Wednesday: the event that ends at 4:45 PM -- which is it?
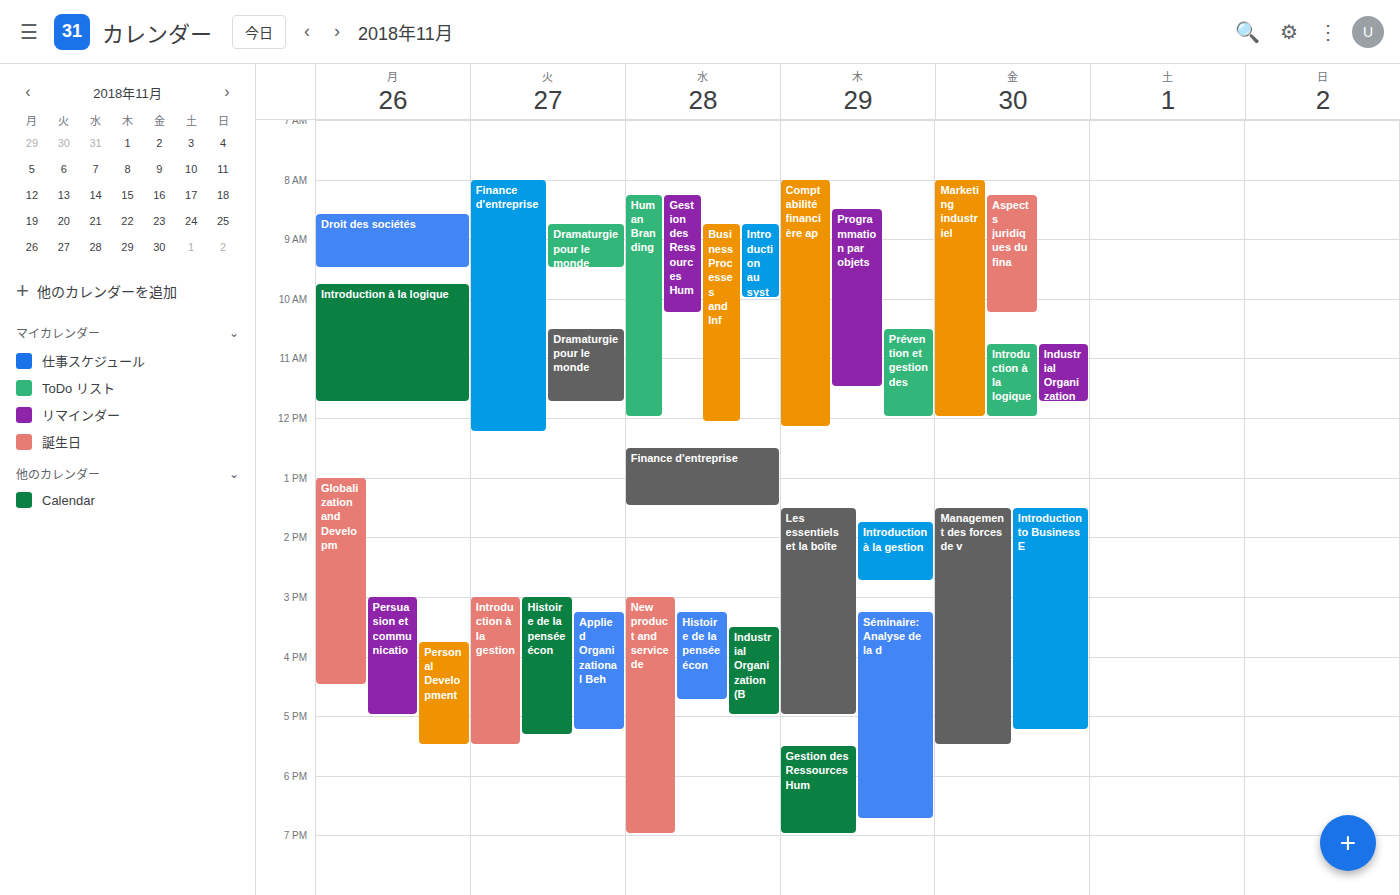
"Histoire de la pensée écon"